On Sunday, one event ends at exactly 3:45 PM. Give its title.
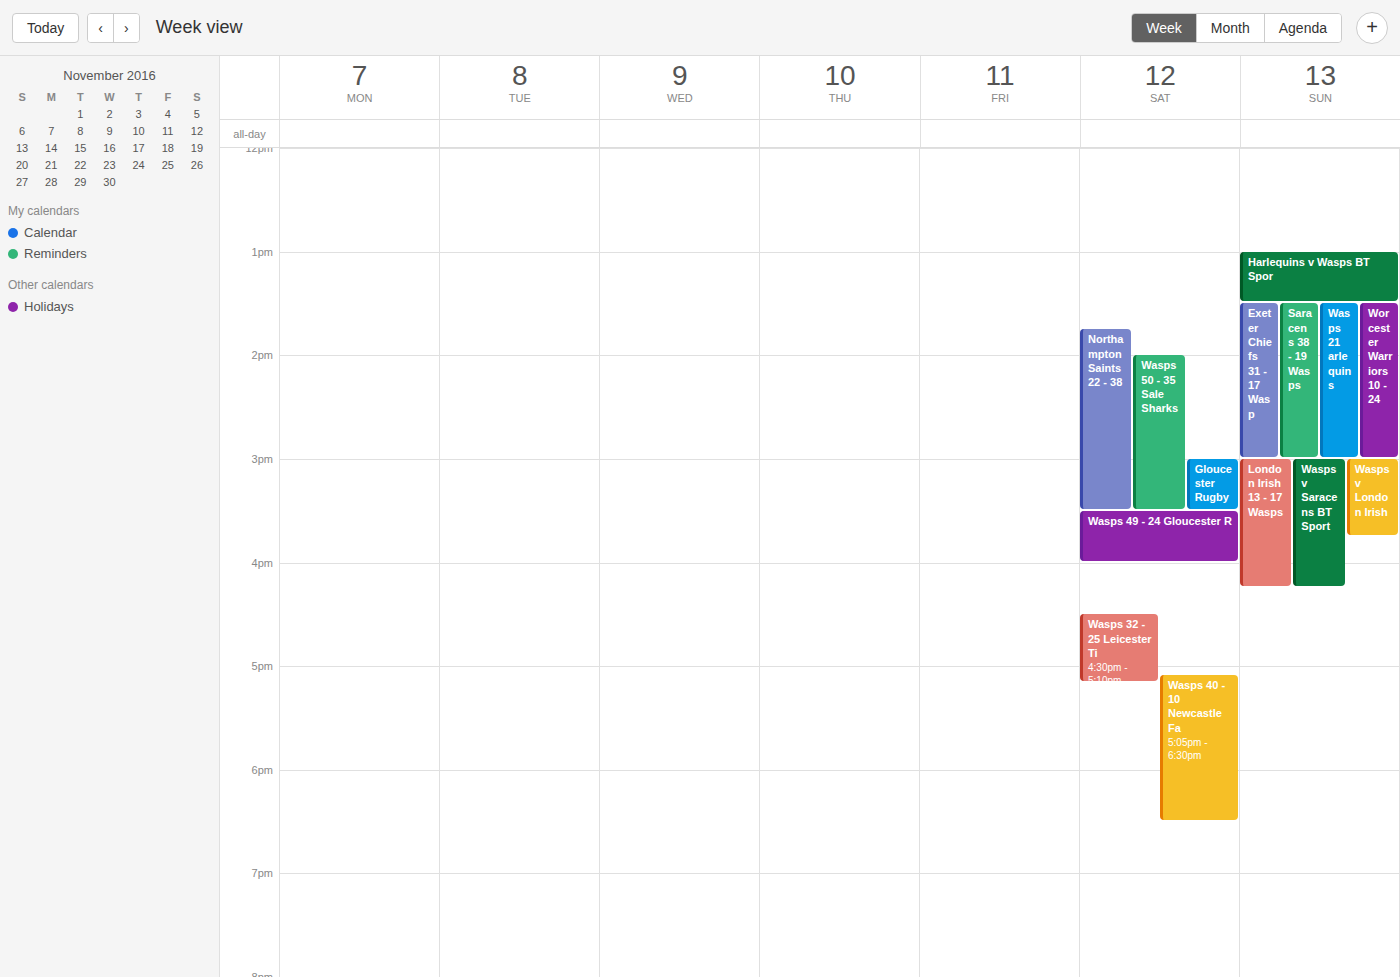
"Wasps v London Irish"